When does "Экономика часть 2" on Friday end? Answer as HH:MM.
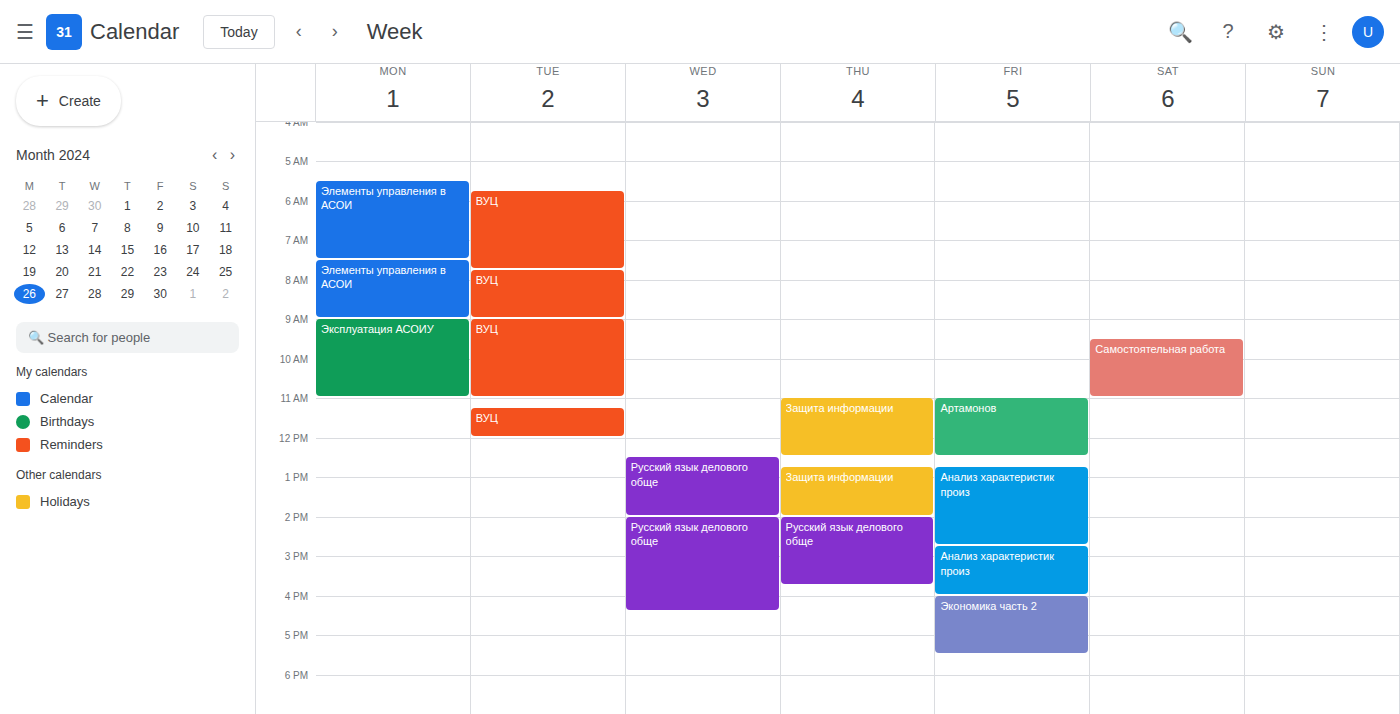
17:30